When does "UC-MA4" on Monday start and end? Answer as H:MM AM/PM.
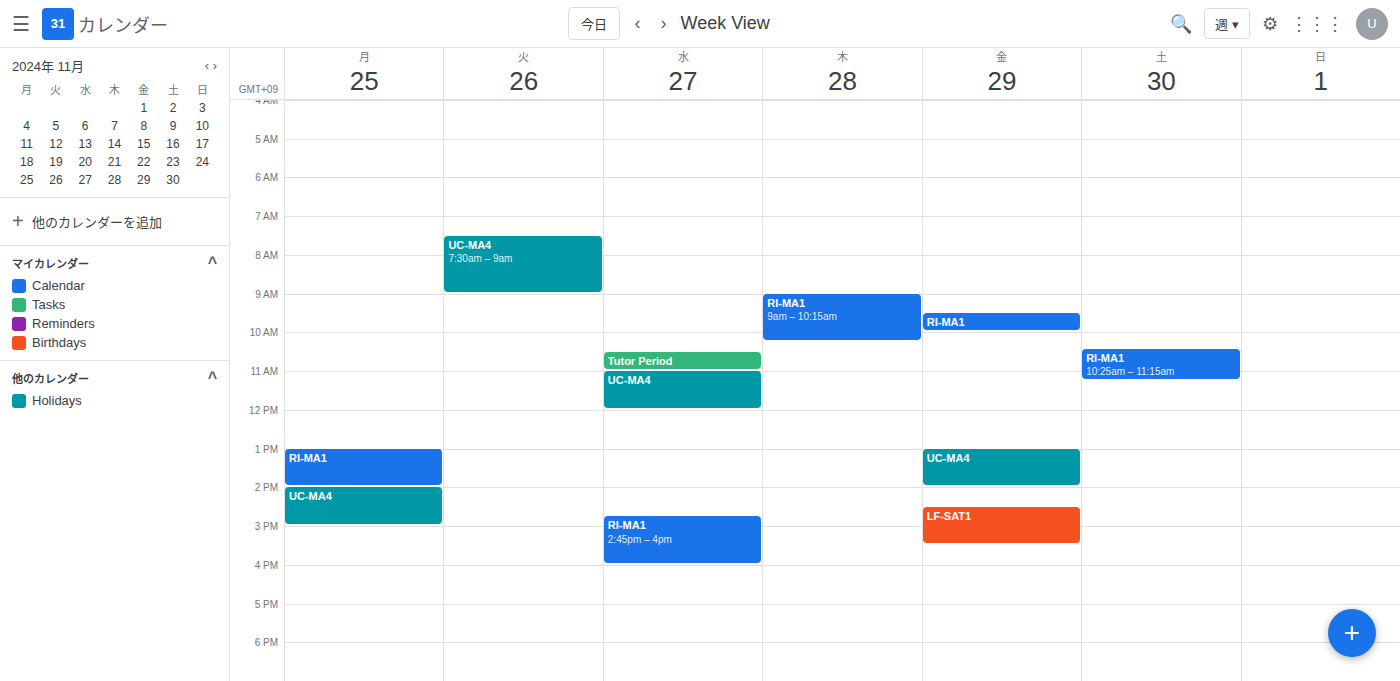
2:00 PM to 3:00 PM